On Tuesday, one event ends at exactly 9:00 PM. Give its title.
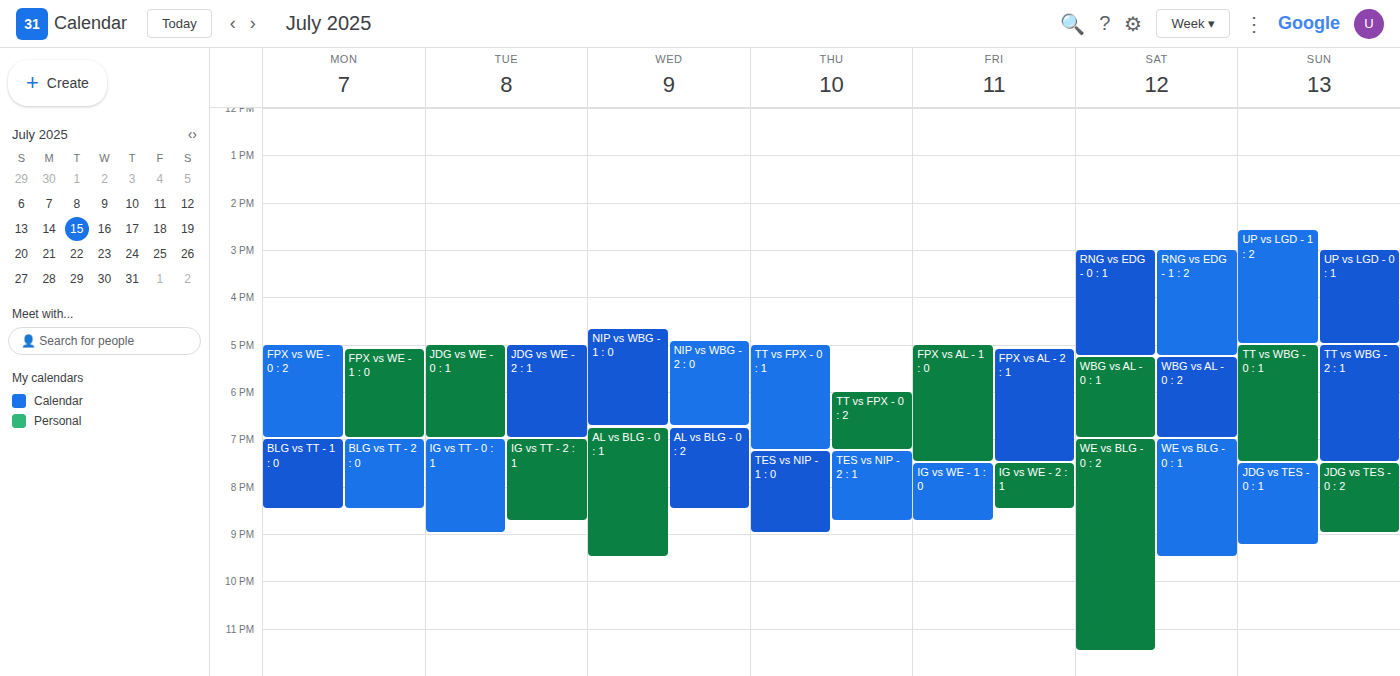
"IG vs TT - 0 : 1"